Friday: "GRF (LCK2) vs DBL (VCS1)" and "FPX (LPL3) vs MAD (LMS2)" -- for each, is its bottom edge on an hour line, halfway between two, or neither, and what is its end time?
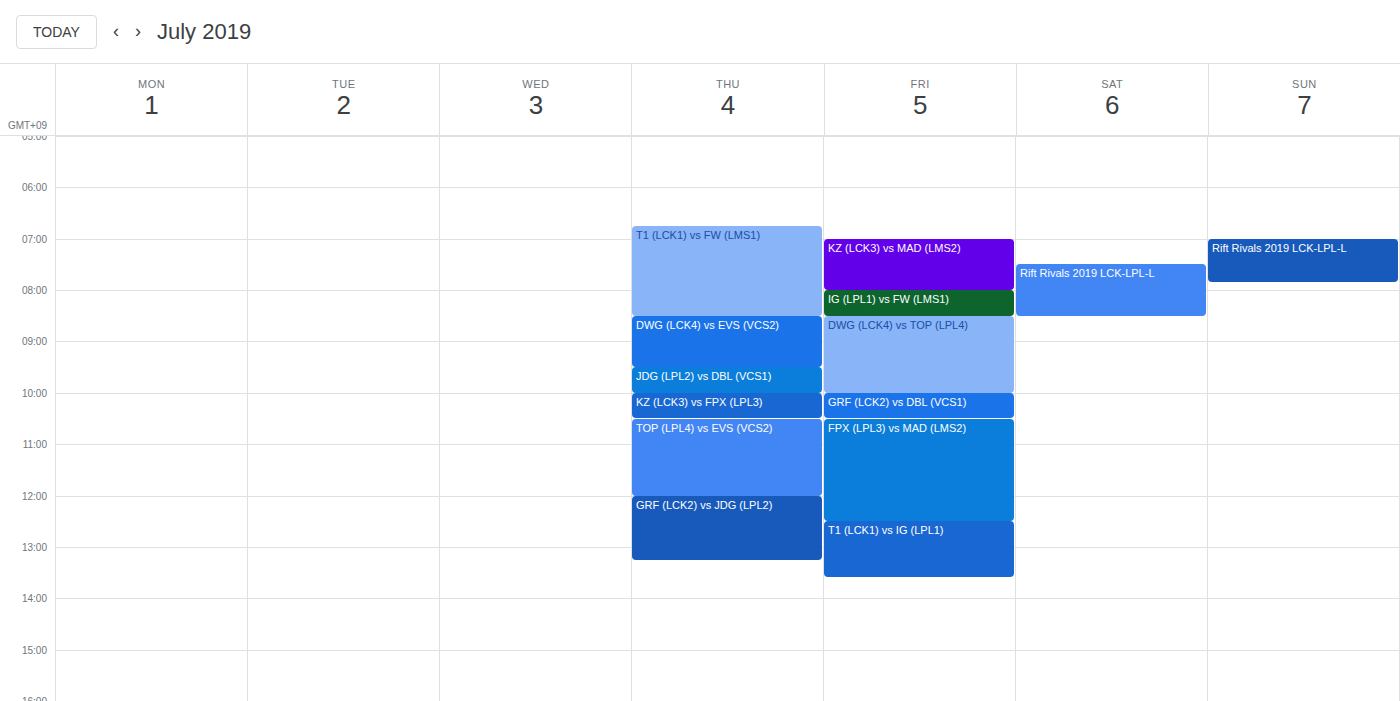
"GRF (LCK2) vs DBL (VCS1)": 10:30 AM, halfway between the 10 AM and 11 AM lines. "FPX (LPL3) vs MAD (LMS2)": 12:30 PM, halfway between the 12 PM and 1 PM lines.